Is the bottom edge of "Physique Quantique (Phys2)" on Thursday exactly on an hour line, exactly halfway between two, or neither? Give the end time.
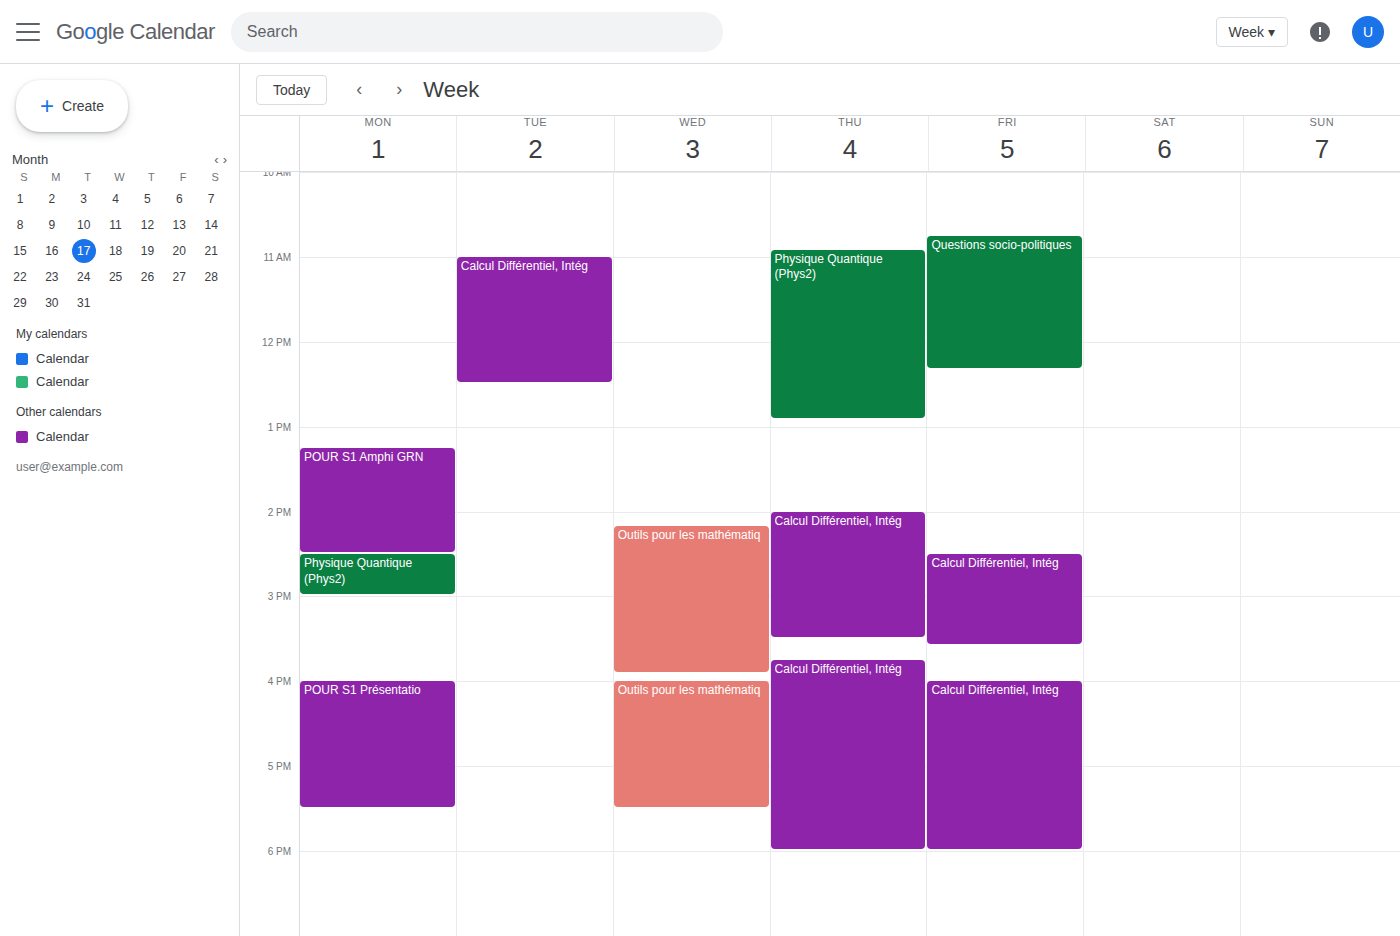
12:55 PM -- neither: 55 minutes below the 12 PM line and 5 minutes above the 1 PM line.